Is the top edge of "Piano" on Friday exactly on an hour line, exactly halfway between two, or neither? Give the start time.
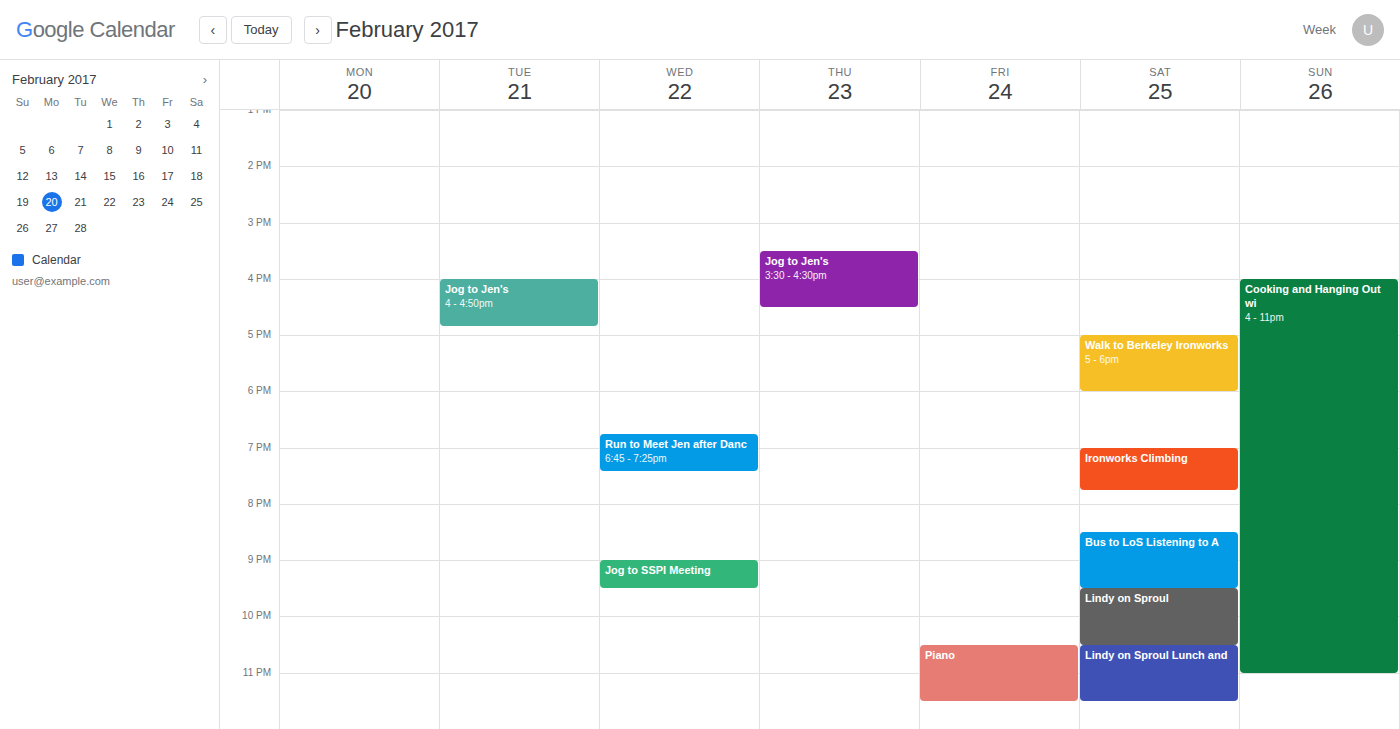
10:30 PM -- halfway between the 10 PM and 11 PM lines.